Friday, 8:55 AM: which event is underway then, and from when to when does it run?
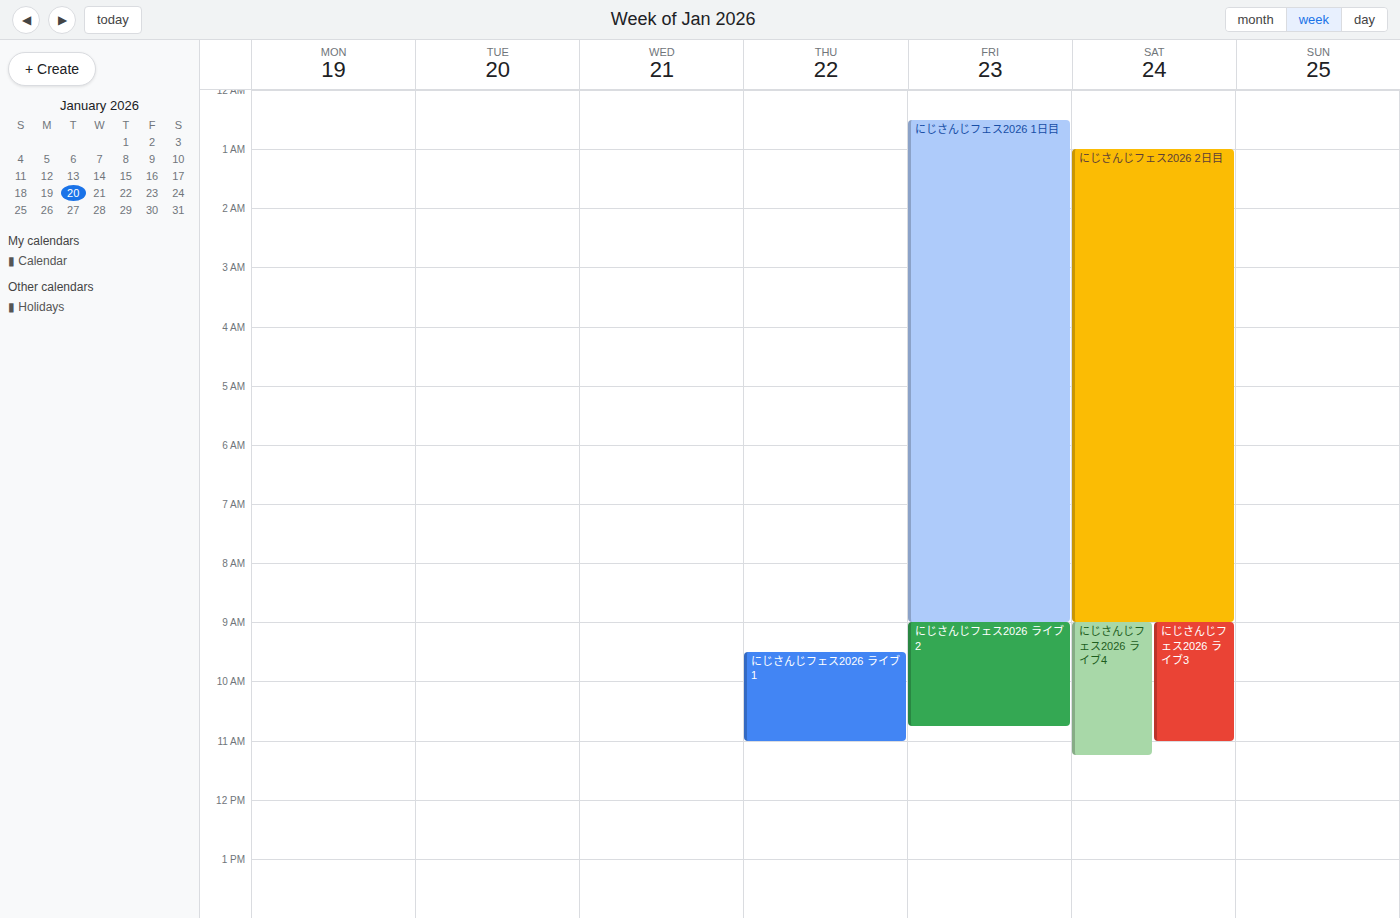
"にじさんじフェス2026 1日目", 12:30 AM to 9:00 AM